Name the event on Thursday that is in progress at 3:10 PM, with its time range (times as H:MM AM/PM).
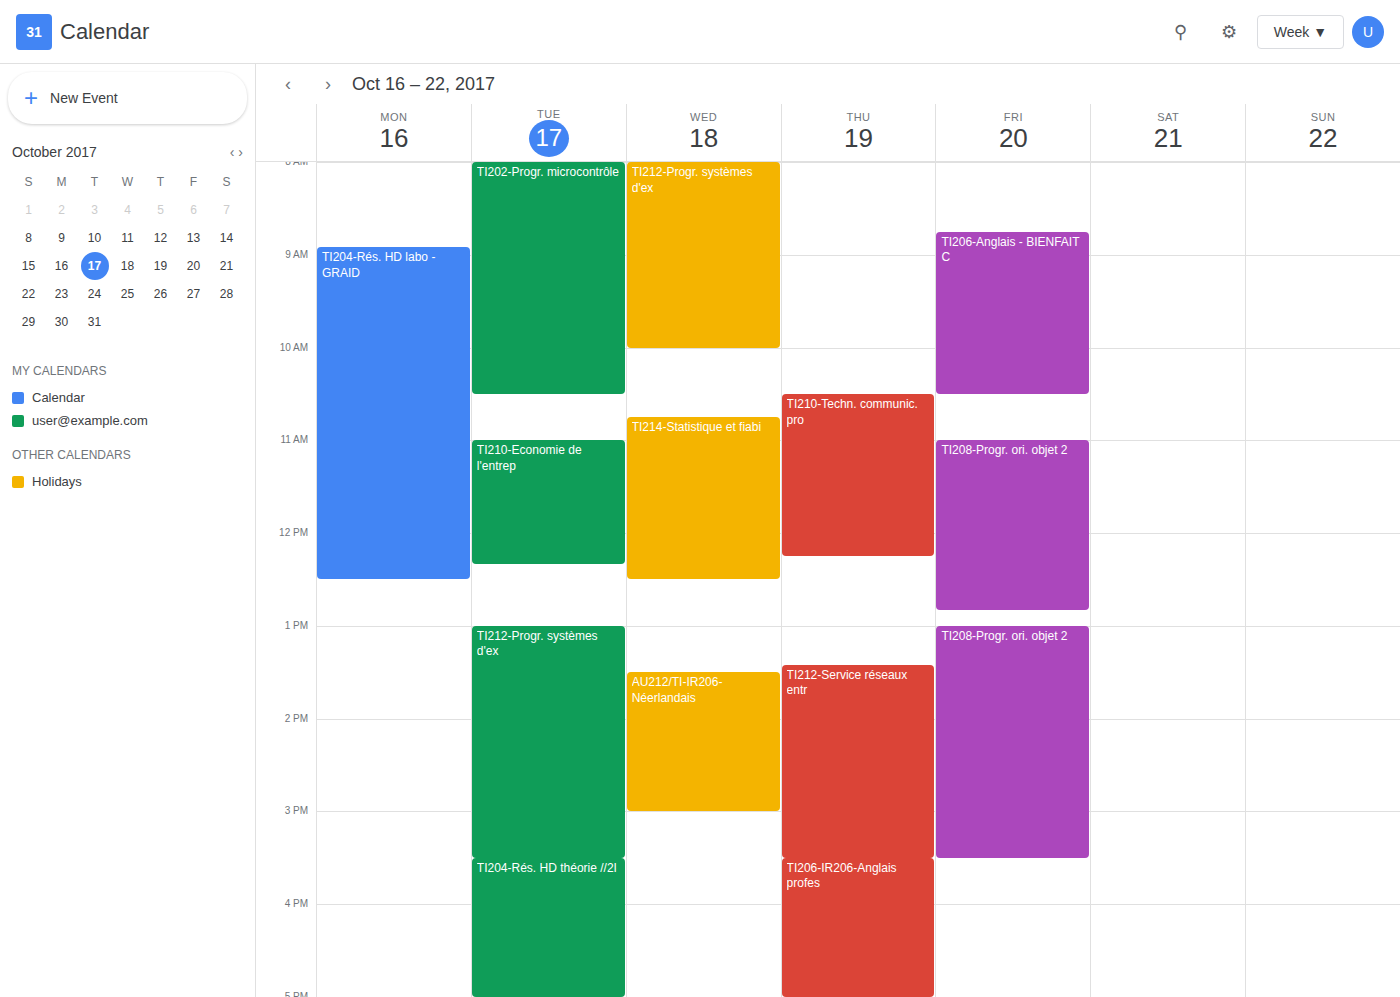
"TI212-Service réseaux entr", 1:25 PM to 3:30 PM